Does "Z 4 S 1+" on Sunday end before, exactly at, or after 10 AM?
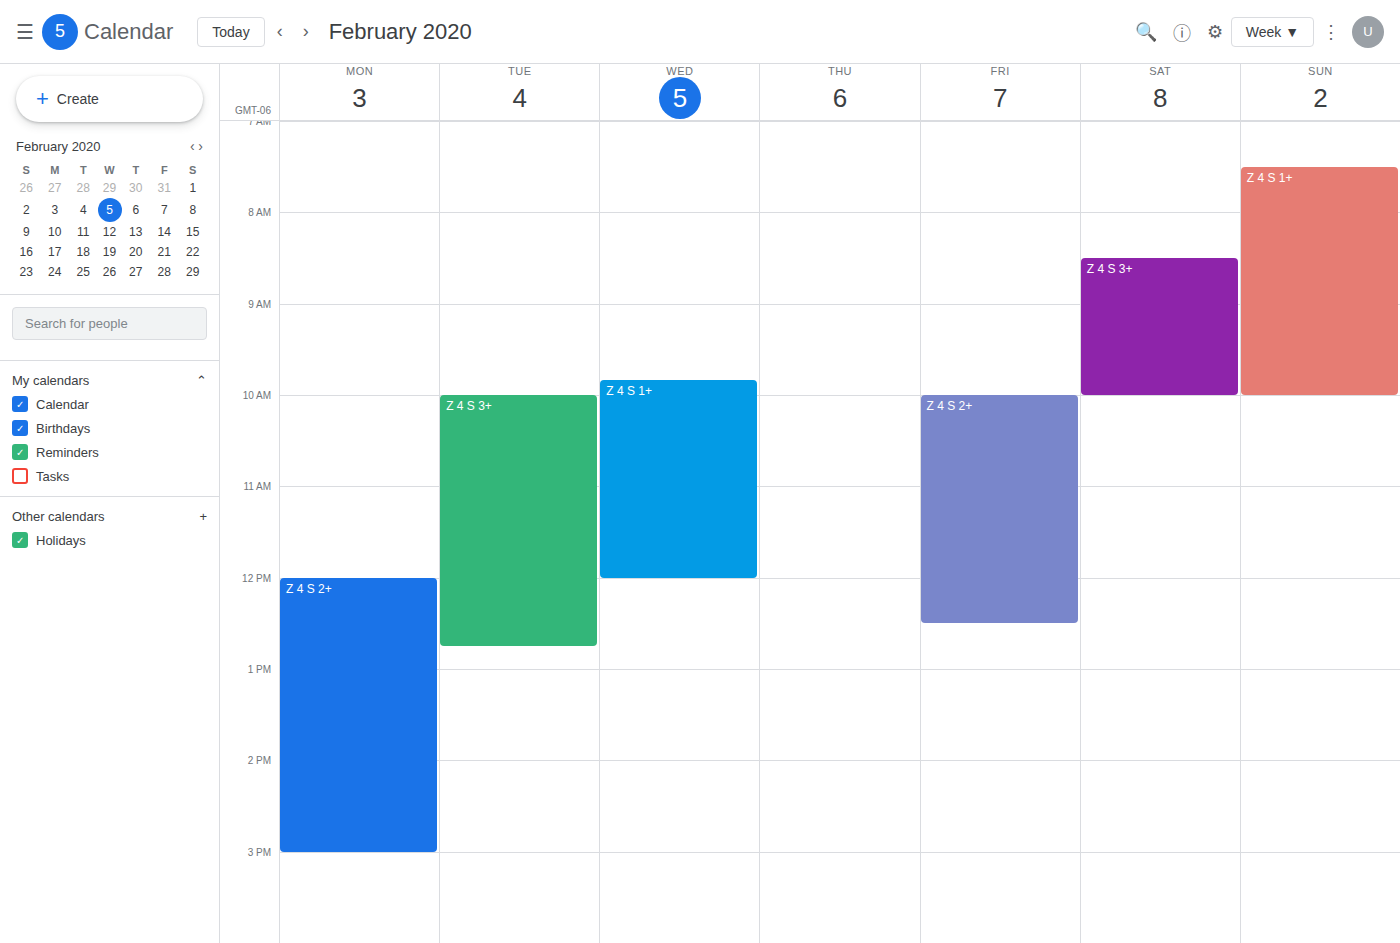
10:00 AM -- exactly at 10 AM, on the 10 AM line.